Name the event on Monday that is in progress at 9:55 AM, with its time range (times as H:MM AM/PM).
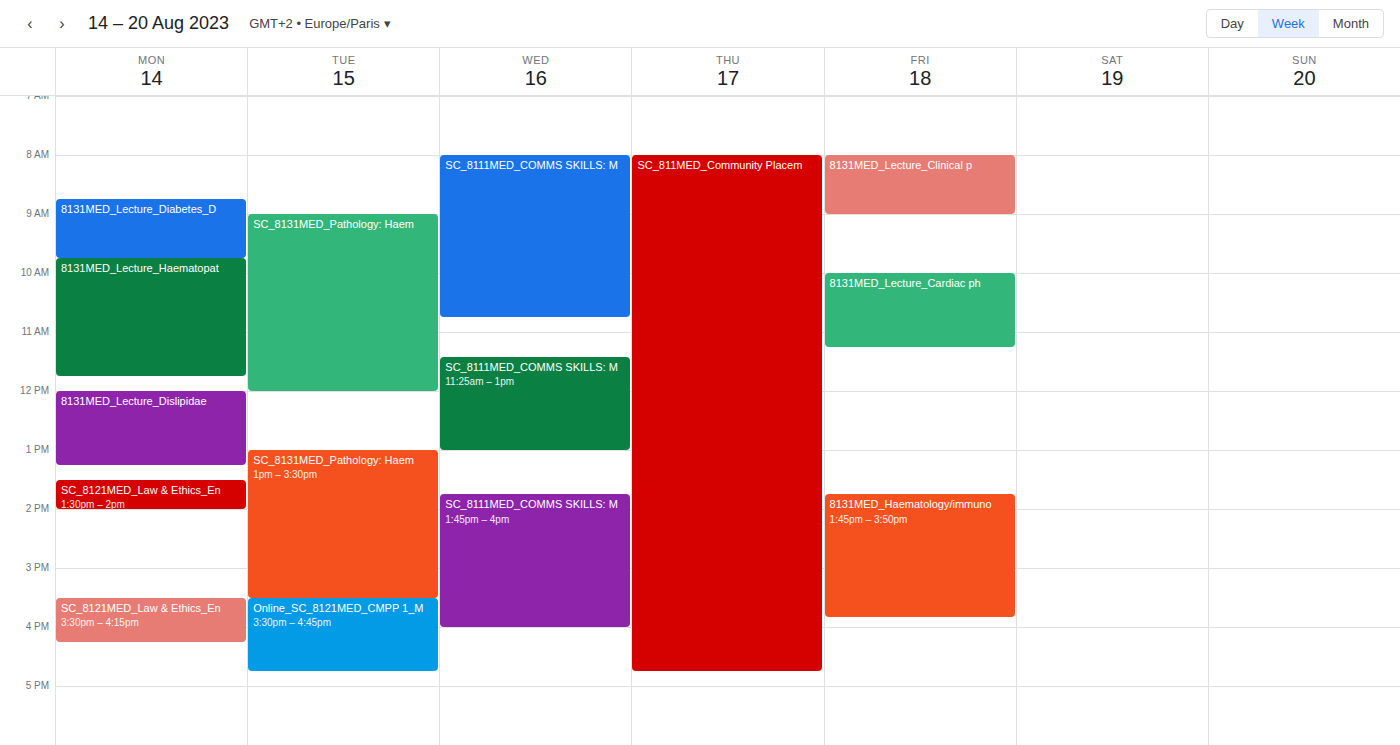
"8131MED_Lecture_Haematopat", 9:45 AM to 11:45 AM